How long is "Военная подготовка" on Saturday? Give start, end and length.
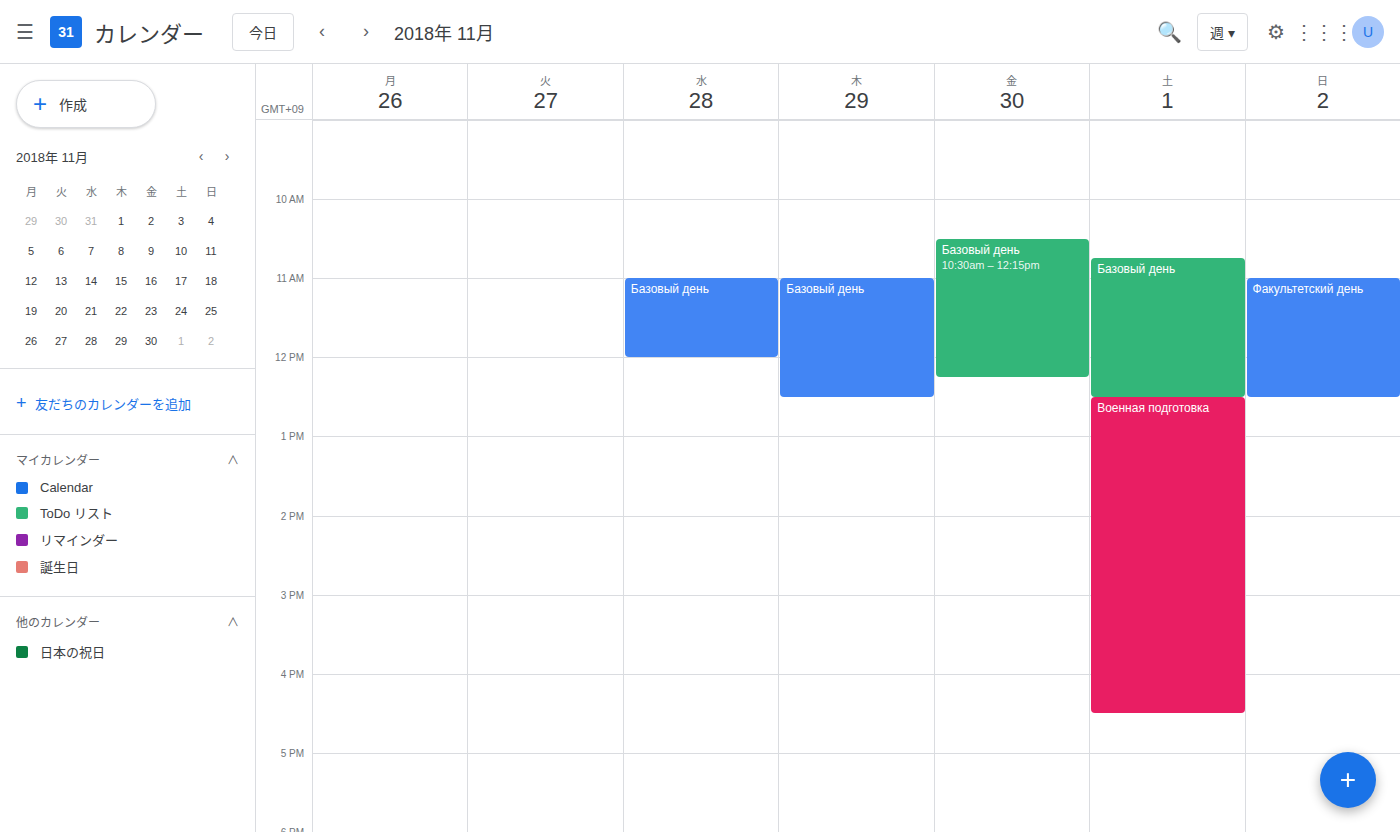
12:30 PM to 4:30 PM, 4 hours